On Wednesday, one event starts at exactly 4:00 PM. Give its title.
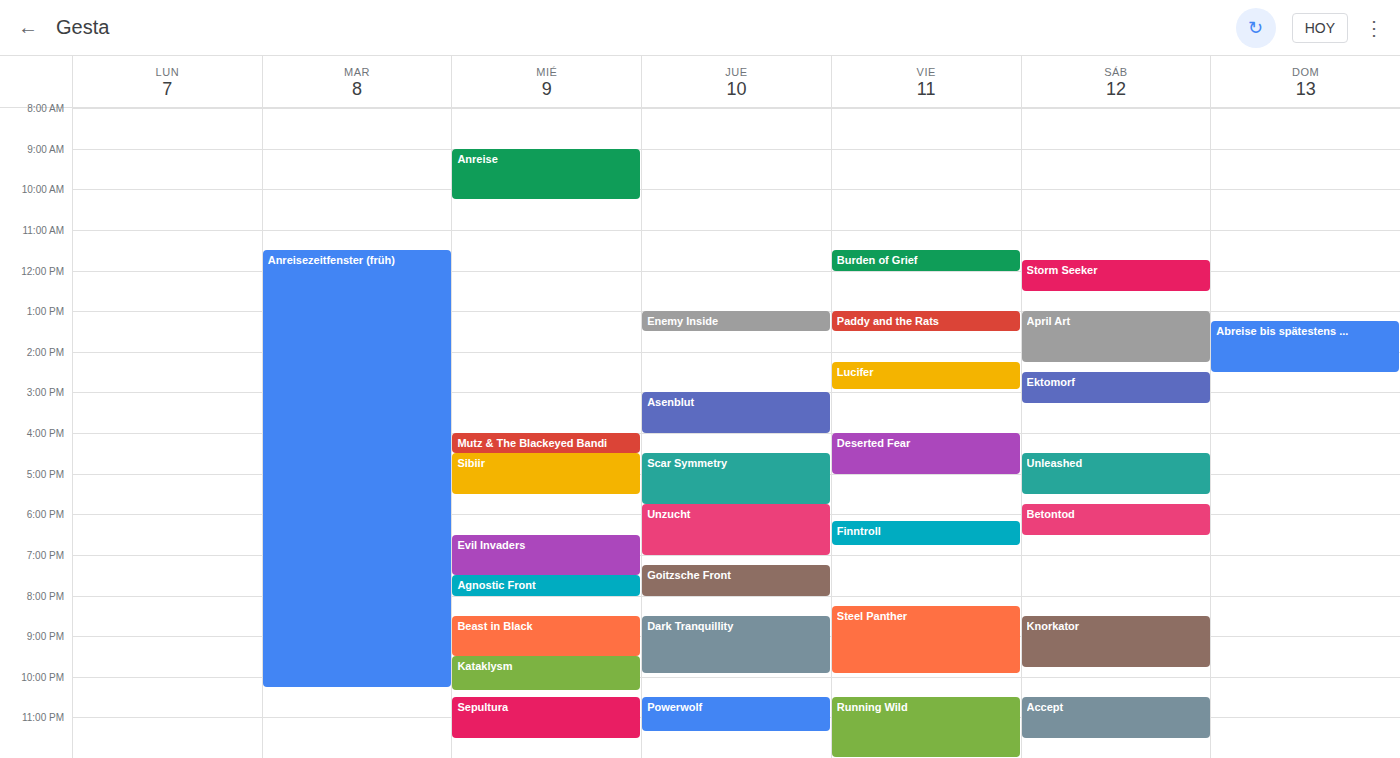
"Mutz & The Blackeyed Bandi"